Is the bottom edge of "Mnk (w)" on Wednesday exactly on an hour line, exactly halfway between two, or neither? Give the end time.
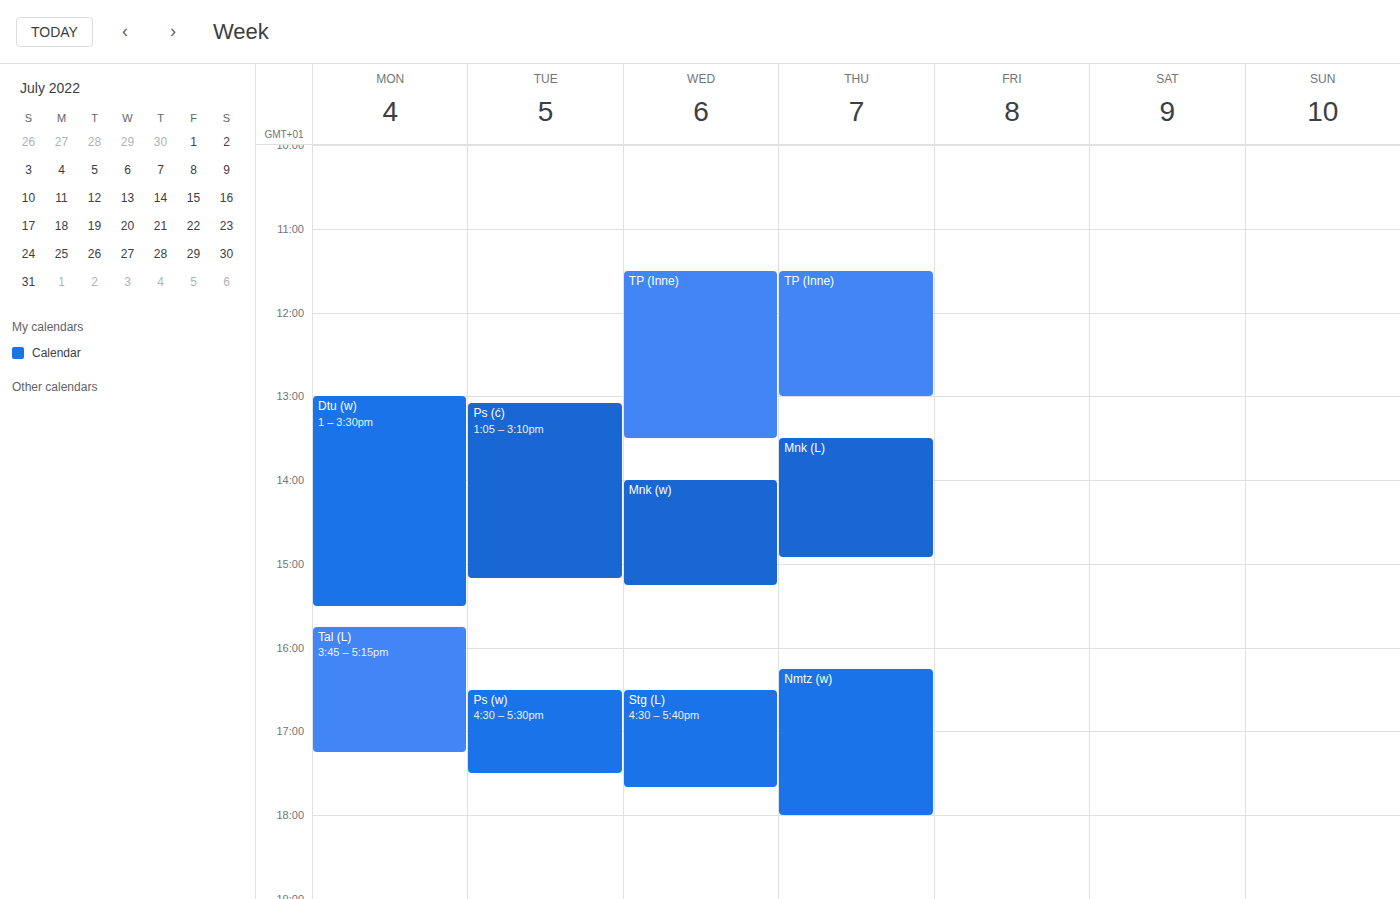
3:15 PM -- neither: a quarter of the way from the 3 PM line to the 4 PM line.